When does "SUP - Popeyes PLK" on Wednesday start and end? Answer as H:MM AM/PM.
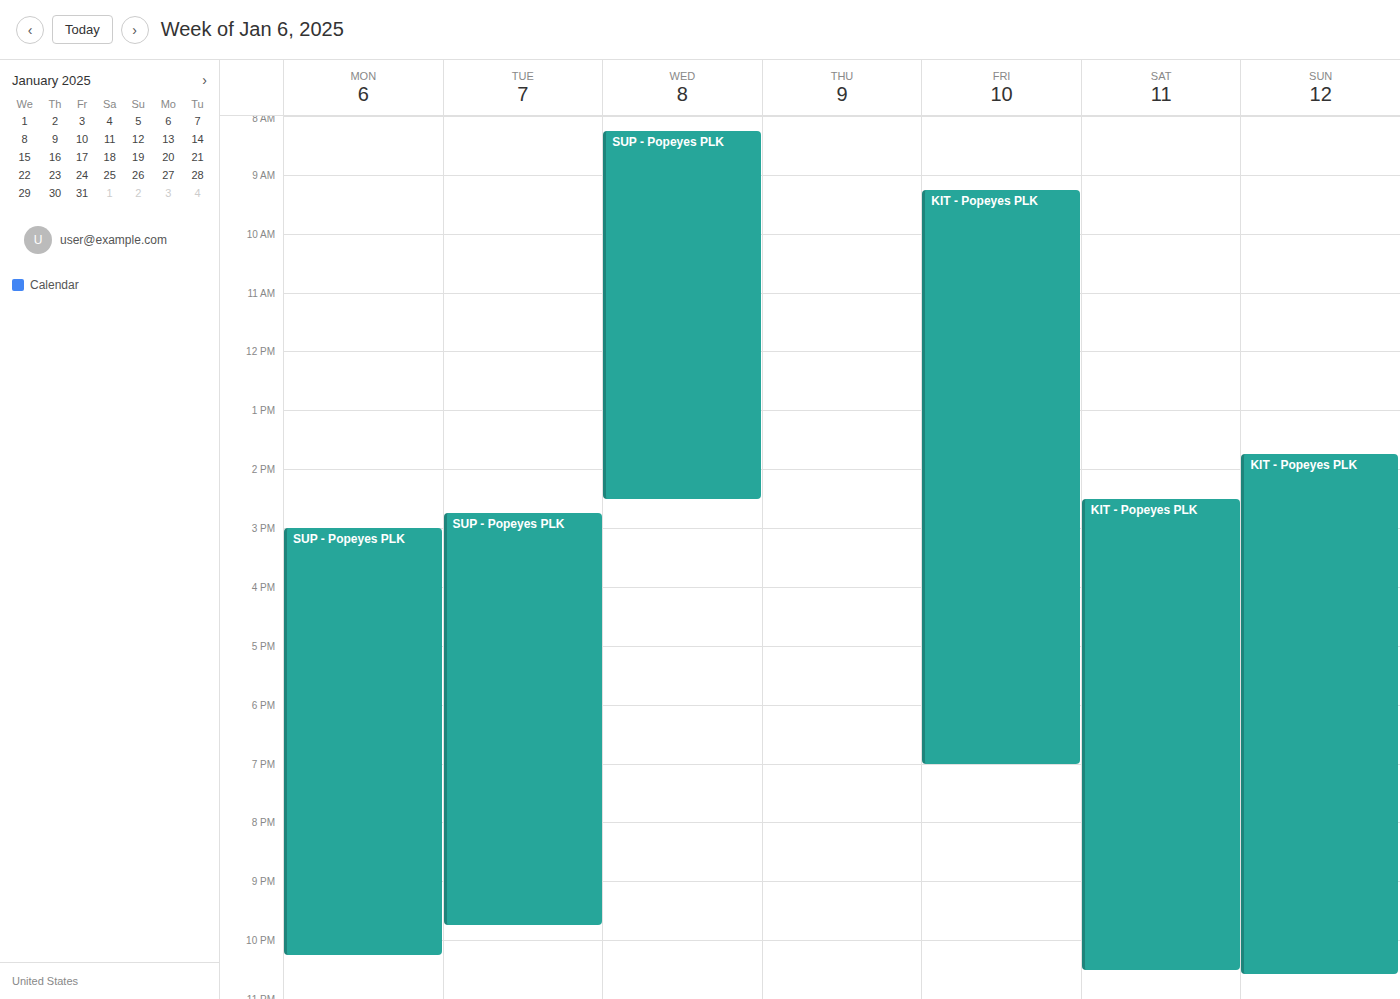
8:15 AM to 2:30 PM